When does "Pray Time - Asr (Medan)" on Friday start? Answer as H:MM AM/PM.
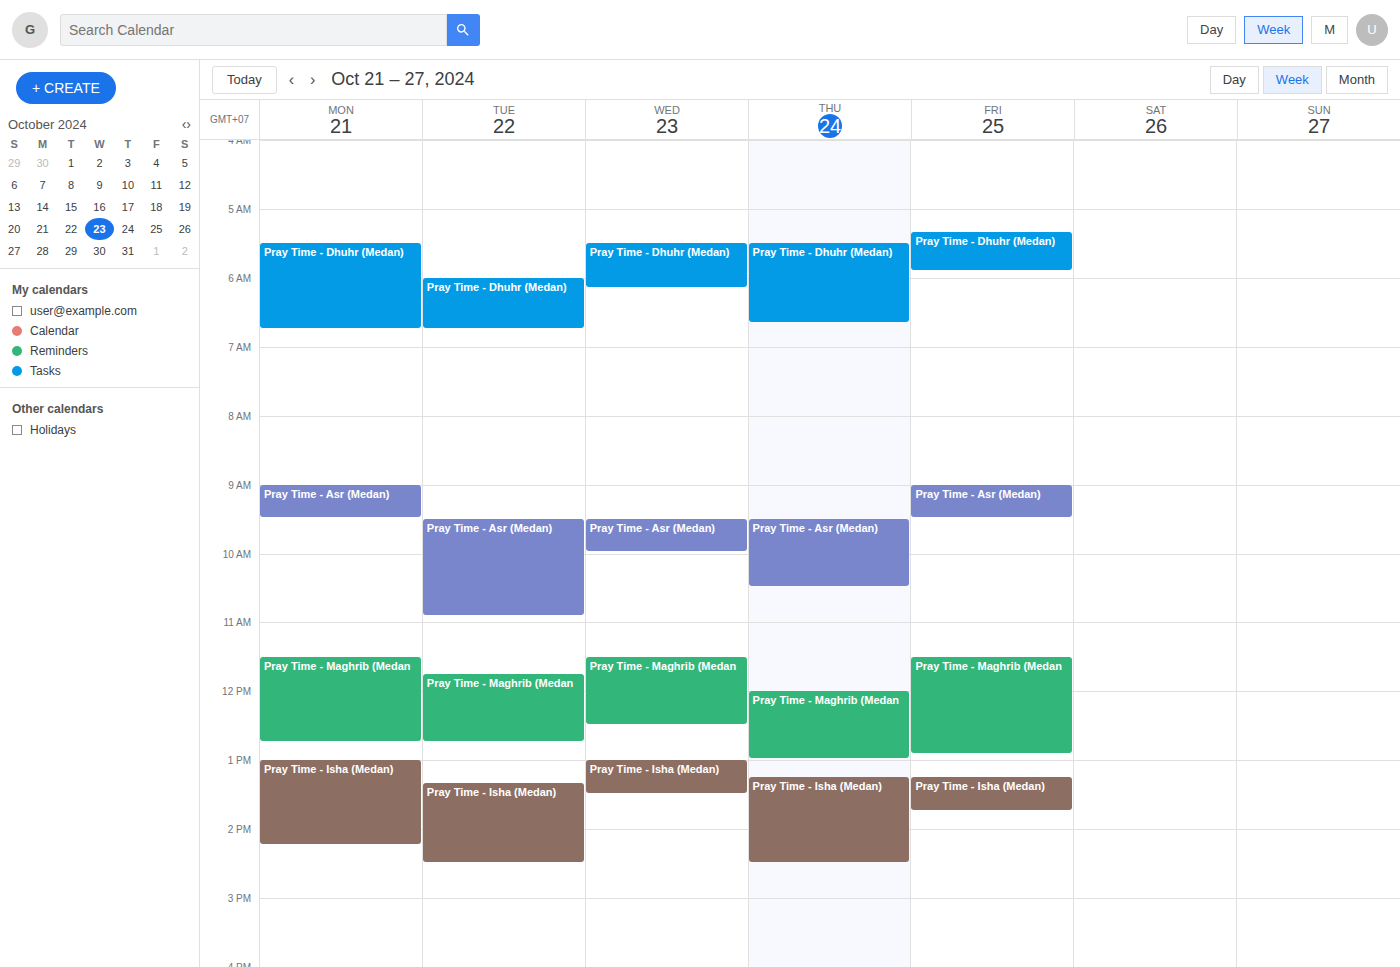
9:00 AM